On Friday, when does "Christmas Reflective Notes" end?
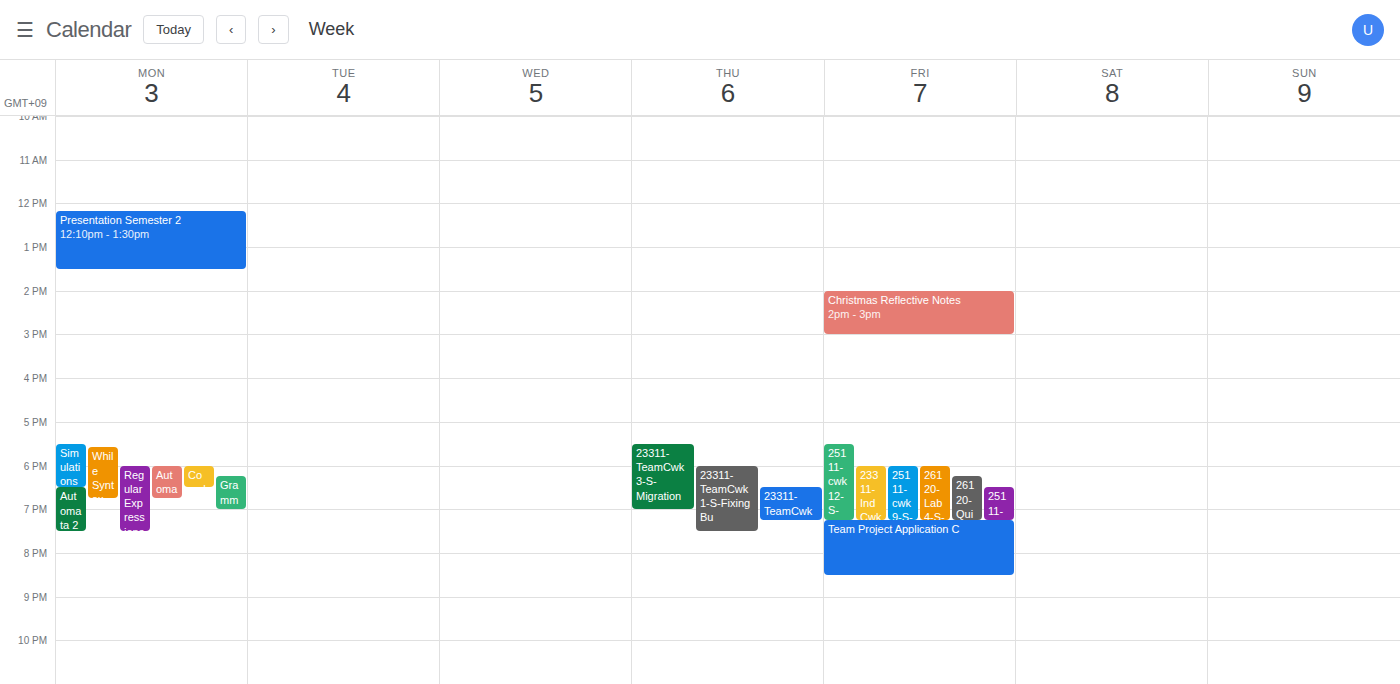
15:00